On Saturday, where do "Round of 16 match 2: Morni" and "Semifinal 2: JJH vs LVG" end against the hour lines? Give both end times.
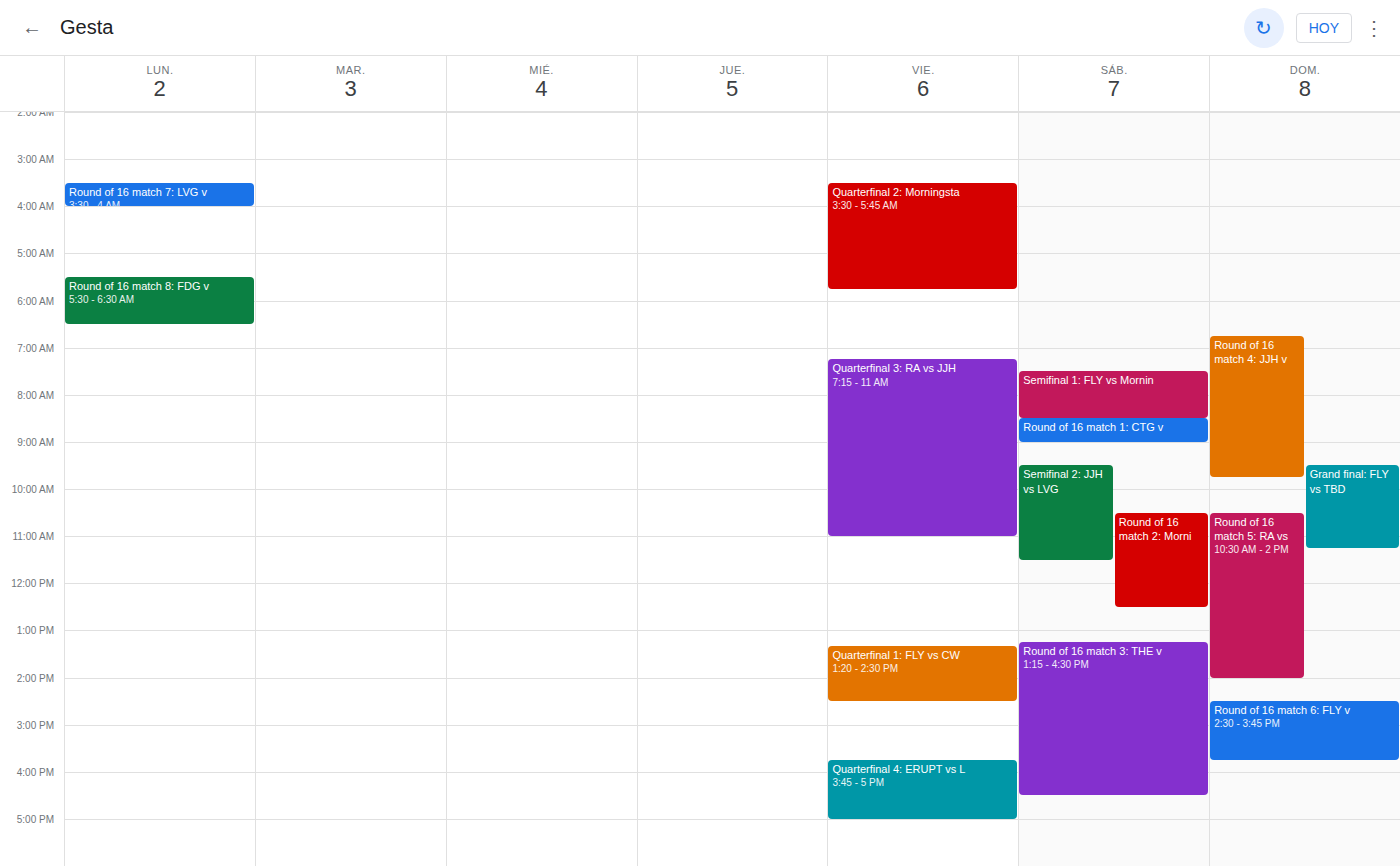
"Round of 16 match 2: Morni": 12:30 PM, halfway between the 12 PM and 1 PM lines. "Semifinal 2: JJH vs LVG": 11:30 AM, halfway between the 11 AM and 12 PM lines.